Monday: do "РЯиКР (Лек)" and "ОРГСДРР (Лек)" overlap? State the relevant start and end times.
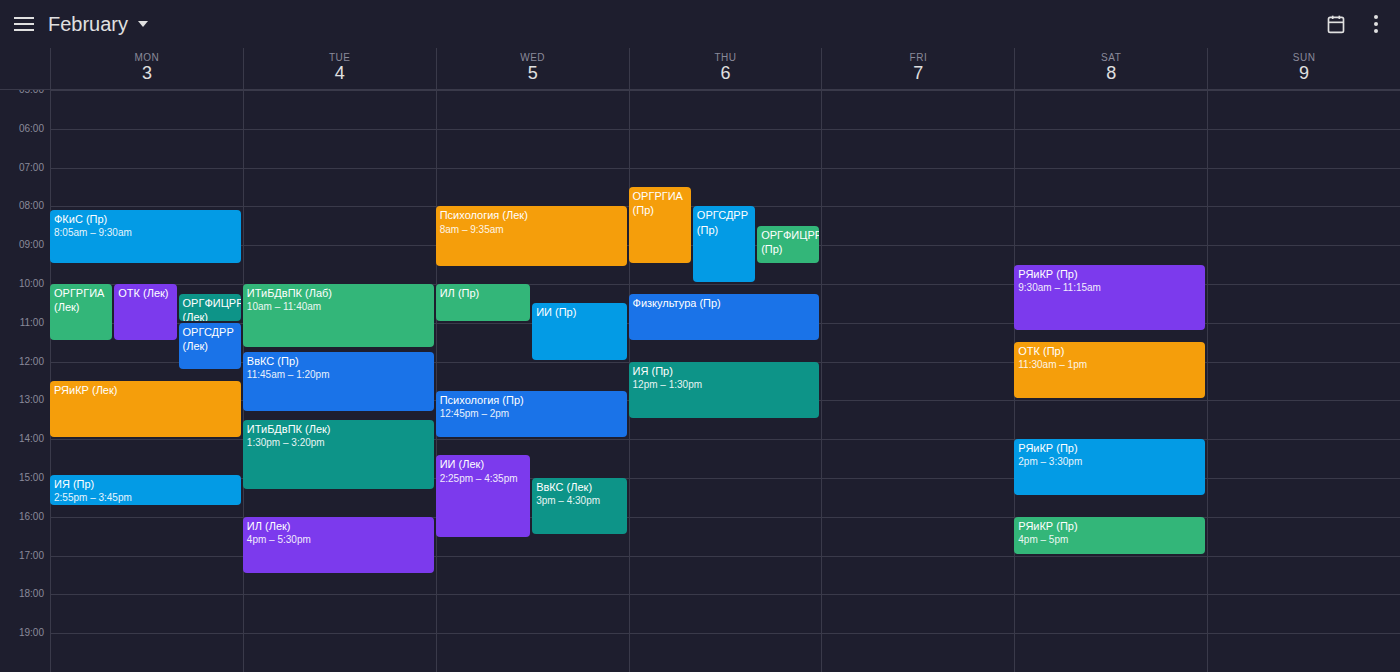
"ОРГСДРР (Лек)" ends at 12:15 PM and "РЯиКР (Лек)" starts at 12:30 PM -- no overlap.